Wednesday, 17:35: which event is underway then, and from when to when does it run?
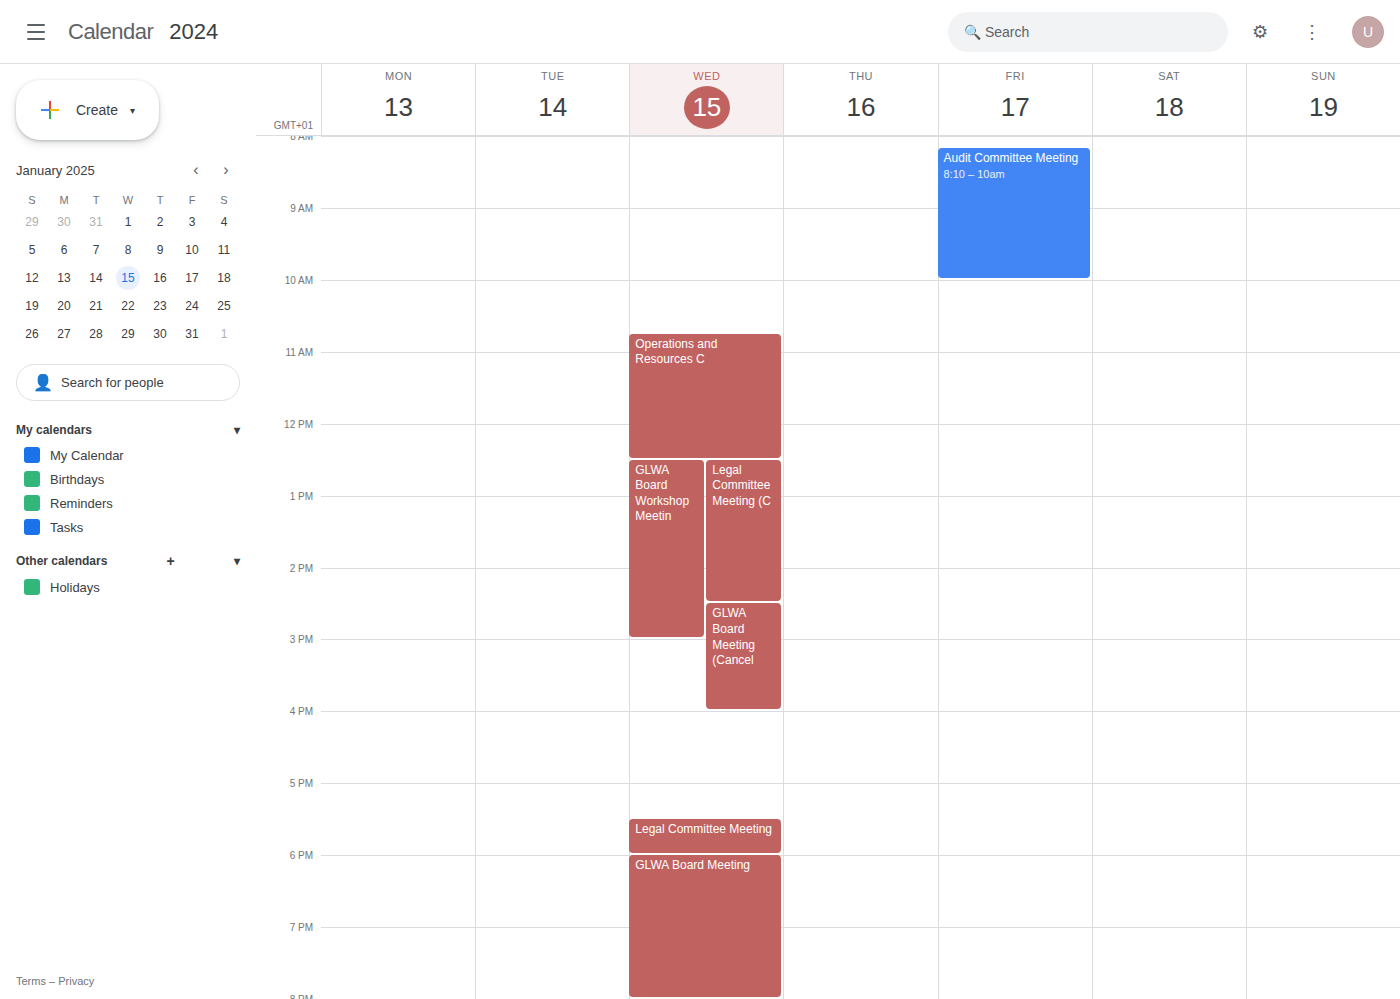
"Legal Committee Meeting", 17:30 to 18:00